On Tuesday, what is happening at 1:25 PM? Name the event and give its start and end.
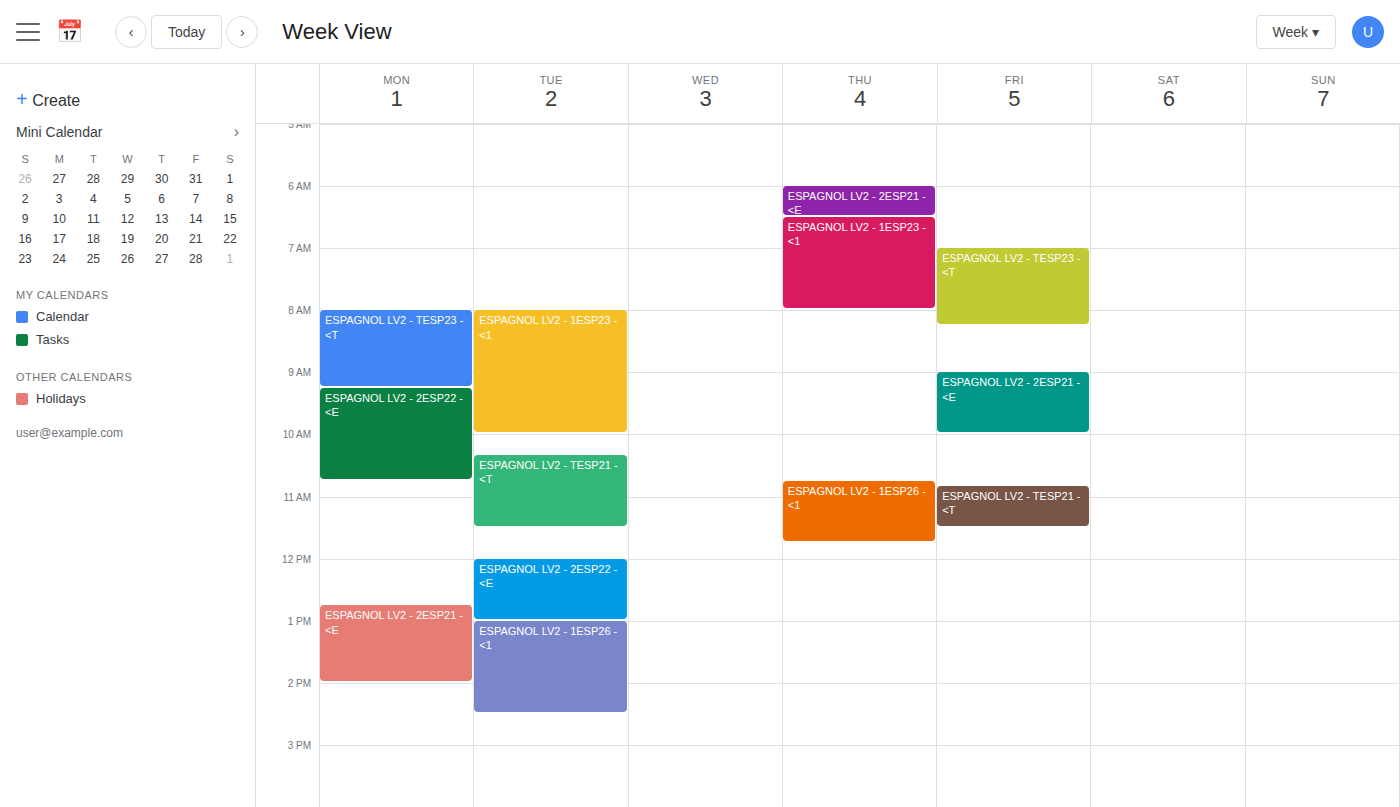
"ESPAGNOL LV2 - 1ESP26 - <1", 1:00 PM to 2:30 PM